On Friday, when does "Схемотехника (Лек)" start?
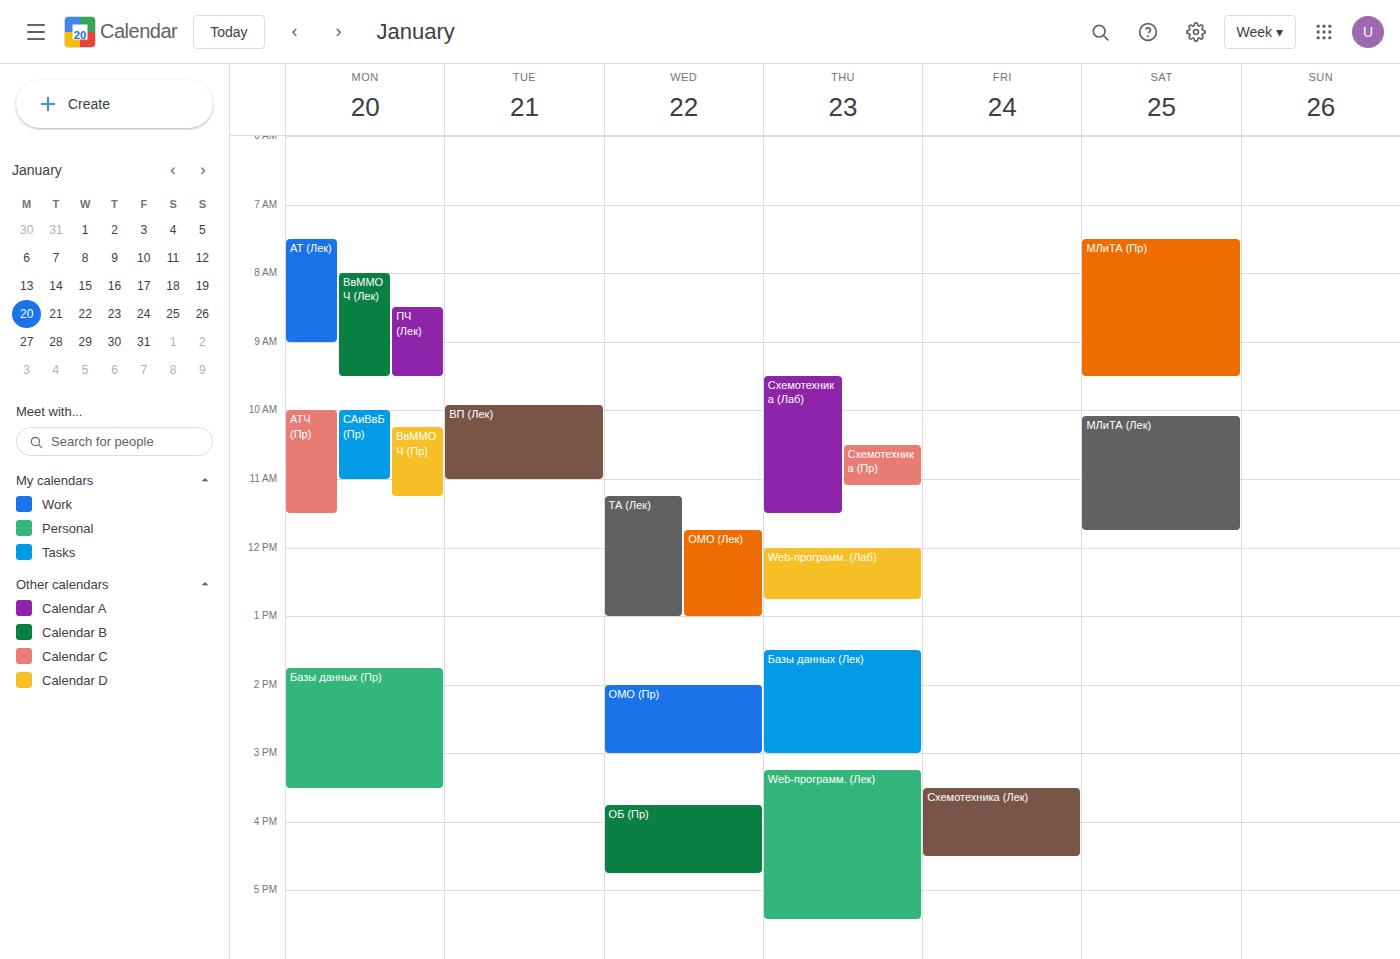
3:30 PM